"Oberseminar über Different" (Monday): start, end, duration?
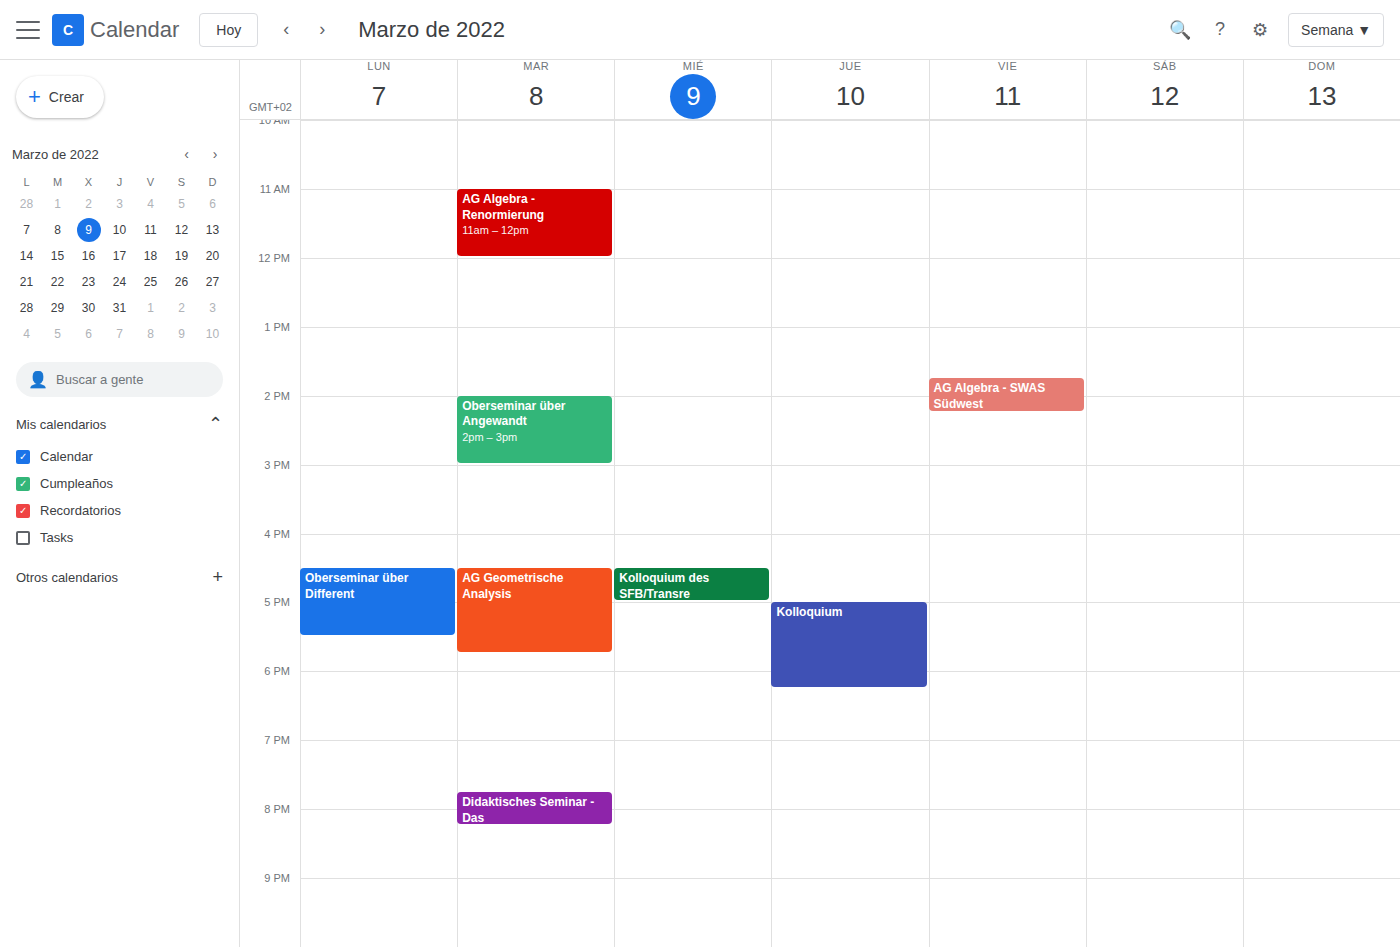
4:30 PM to 5:30 PM, 1 hour